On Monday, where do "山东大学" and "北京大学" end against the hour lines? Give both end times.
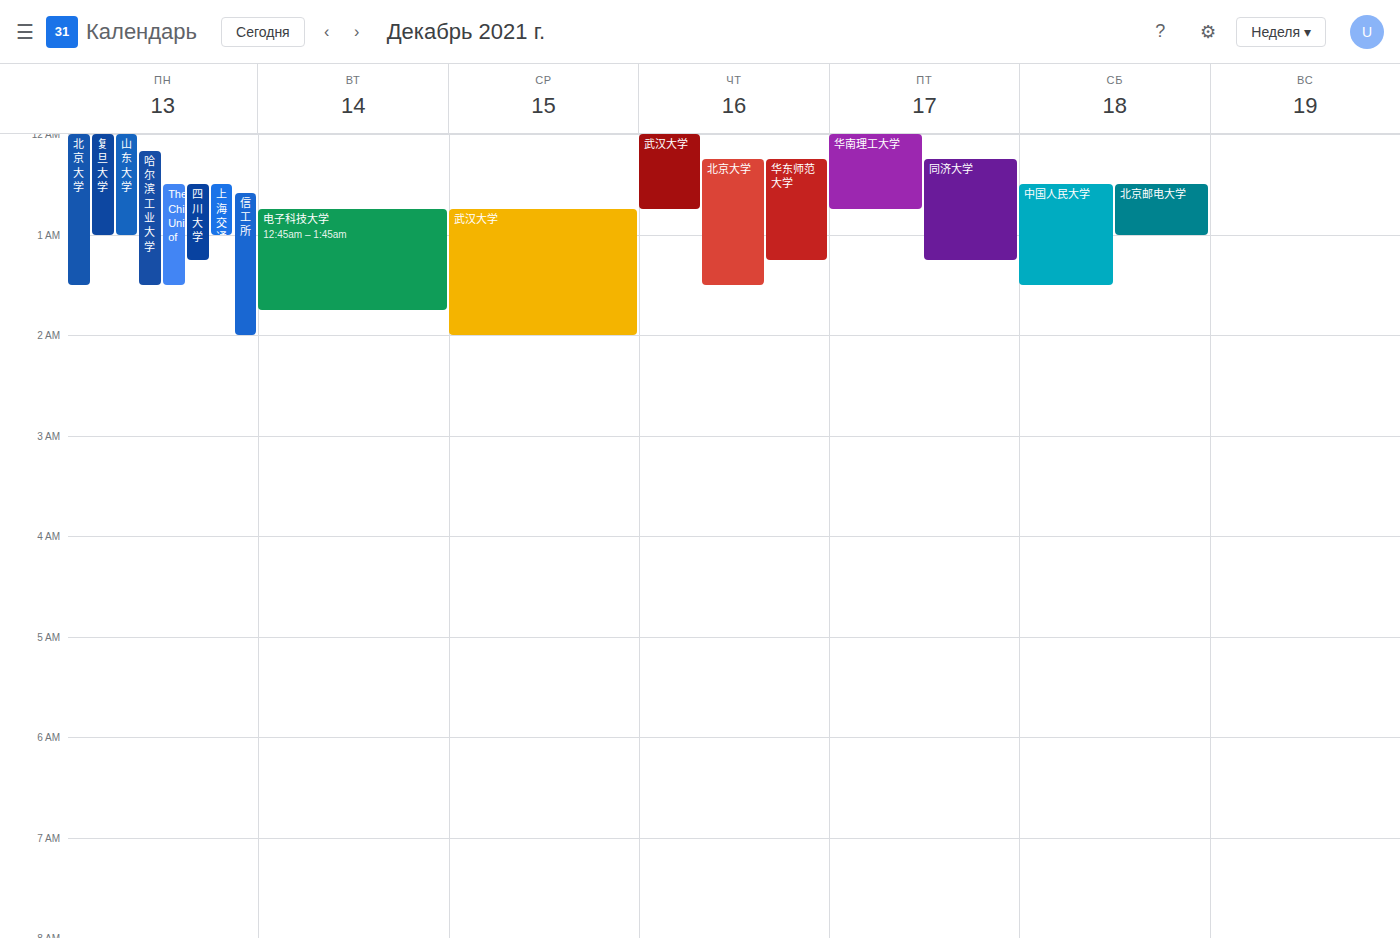
"山东大学": 1:00 AM, exactly on the 1 AM line. "北京大学": 1:30 AM, halfway between the 1 AM and 2 AM lines.